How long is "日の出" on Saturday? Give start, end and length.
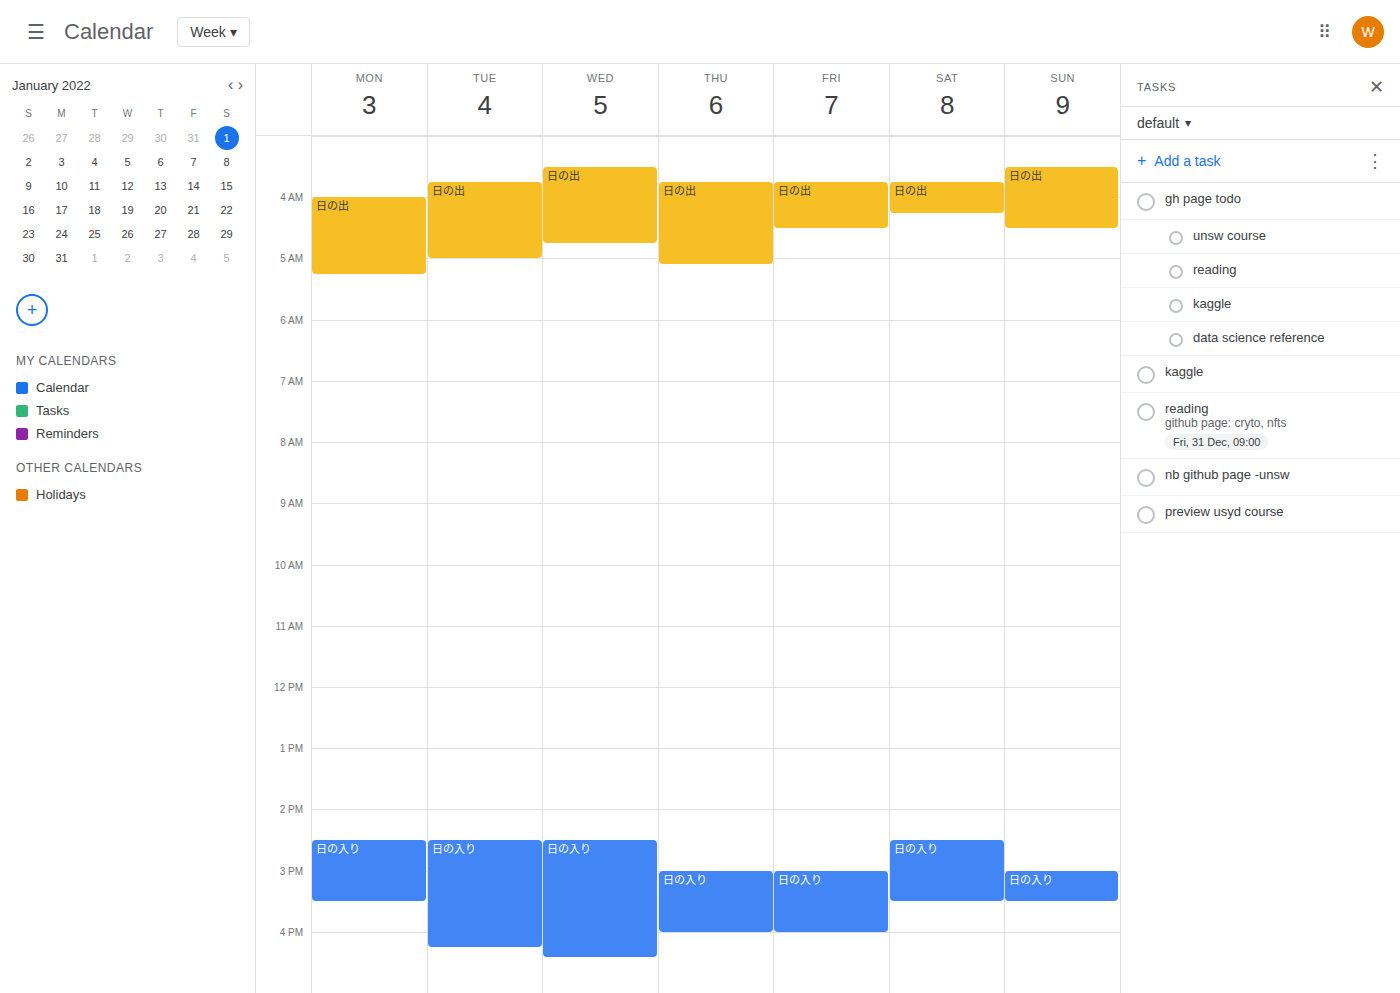
3:45 AM to 4:15 AM, 30 minutes